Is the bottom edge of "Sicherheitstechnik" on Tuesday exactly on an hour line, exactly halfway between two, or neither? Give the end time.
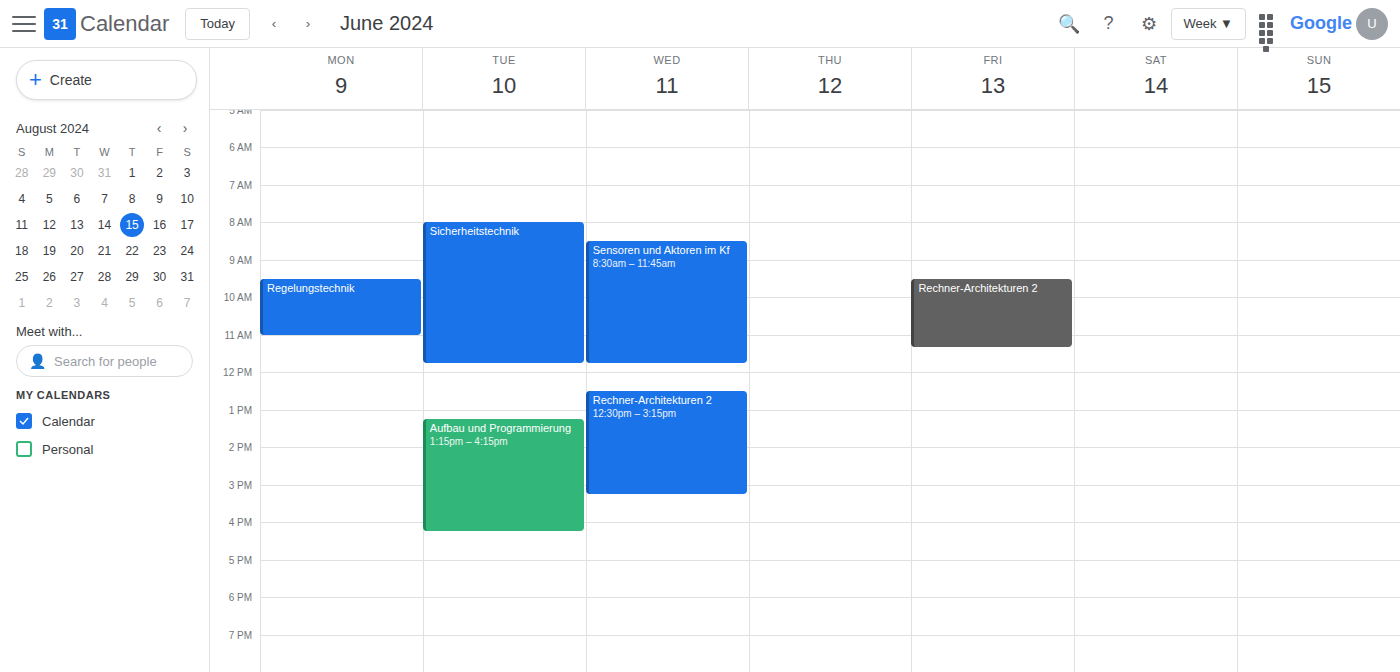
11:45 AM -- neither: three quarters of the way from the 11 AM line to the 12 PM line.